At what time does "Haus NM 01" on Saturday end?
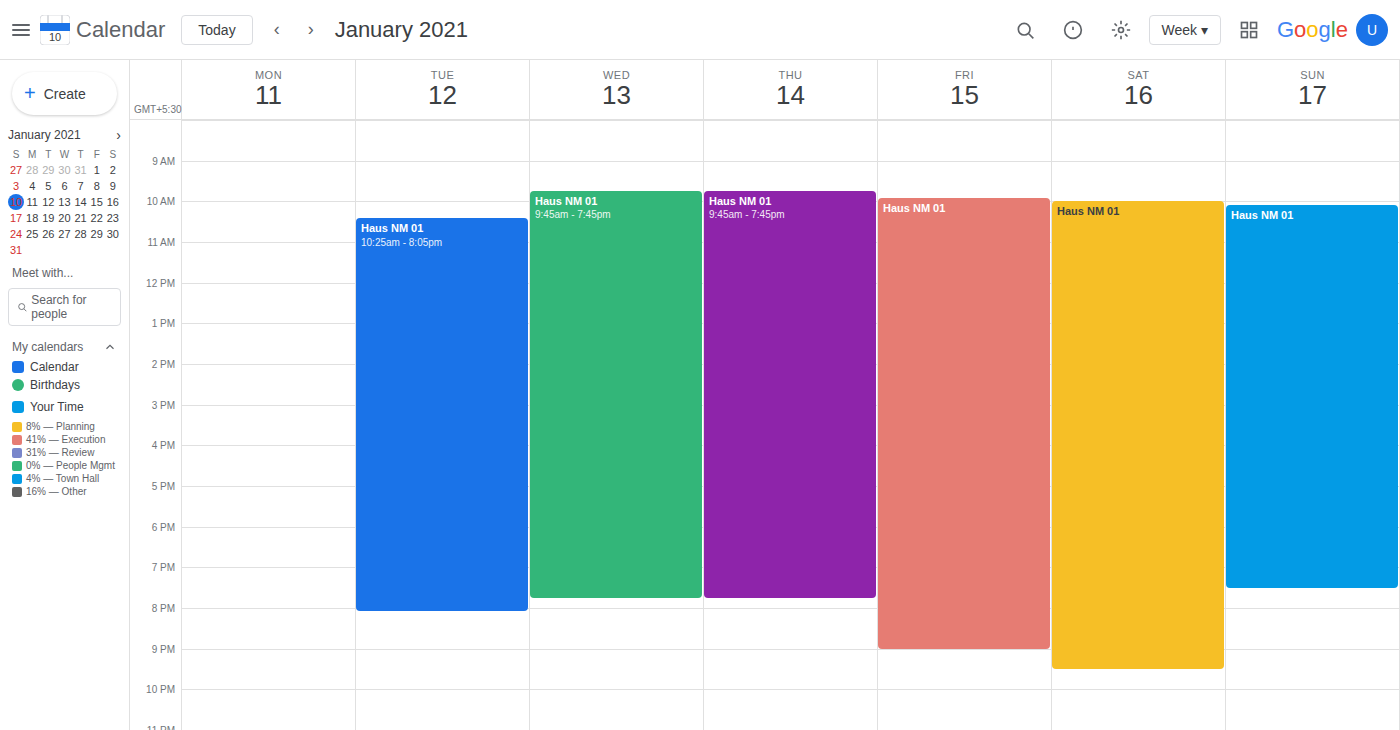
9:30 PM